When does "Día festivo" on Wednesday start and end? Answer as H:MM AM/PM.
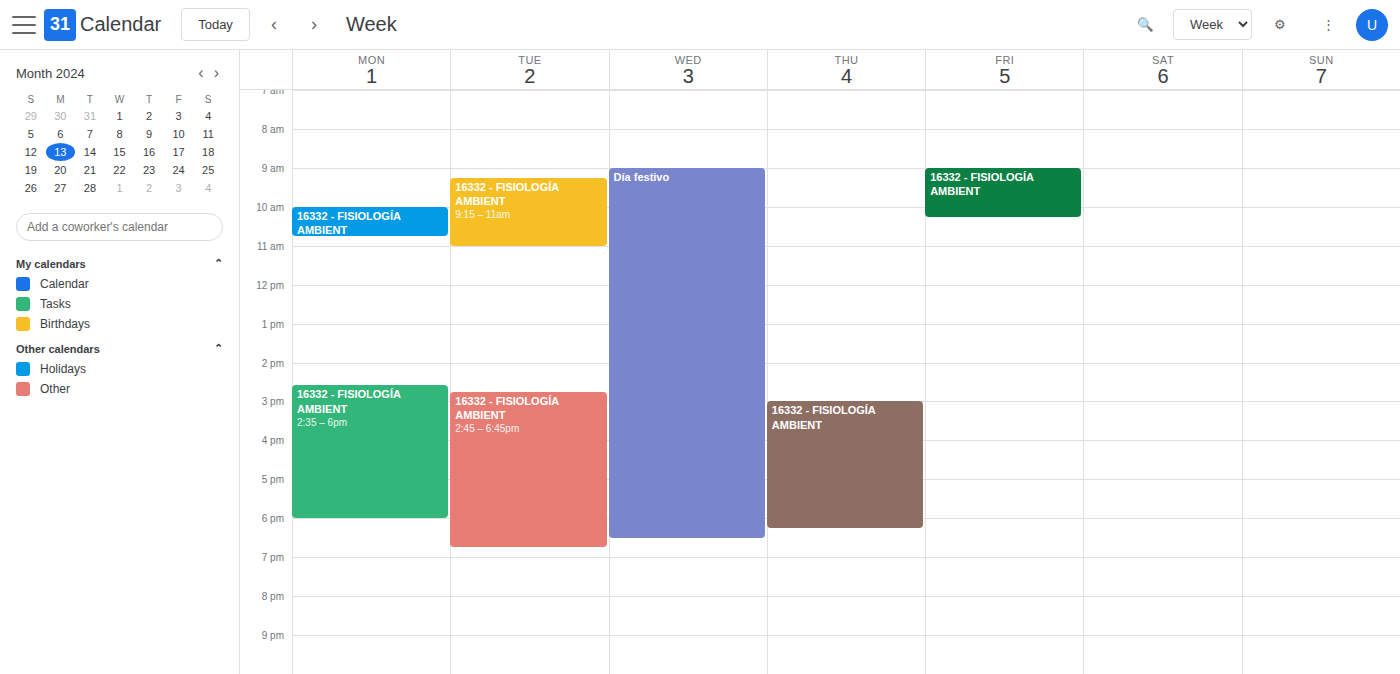
9:00 AM to 6:30 PM